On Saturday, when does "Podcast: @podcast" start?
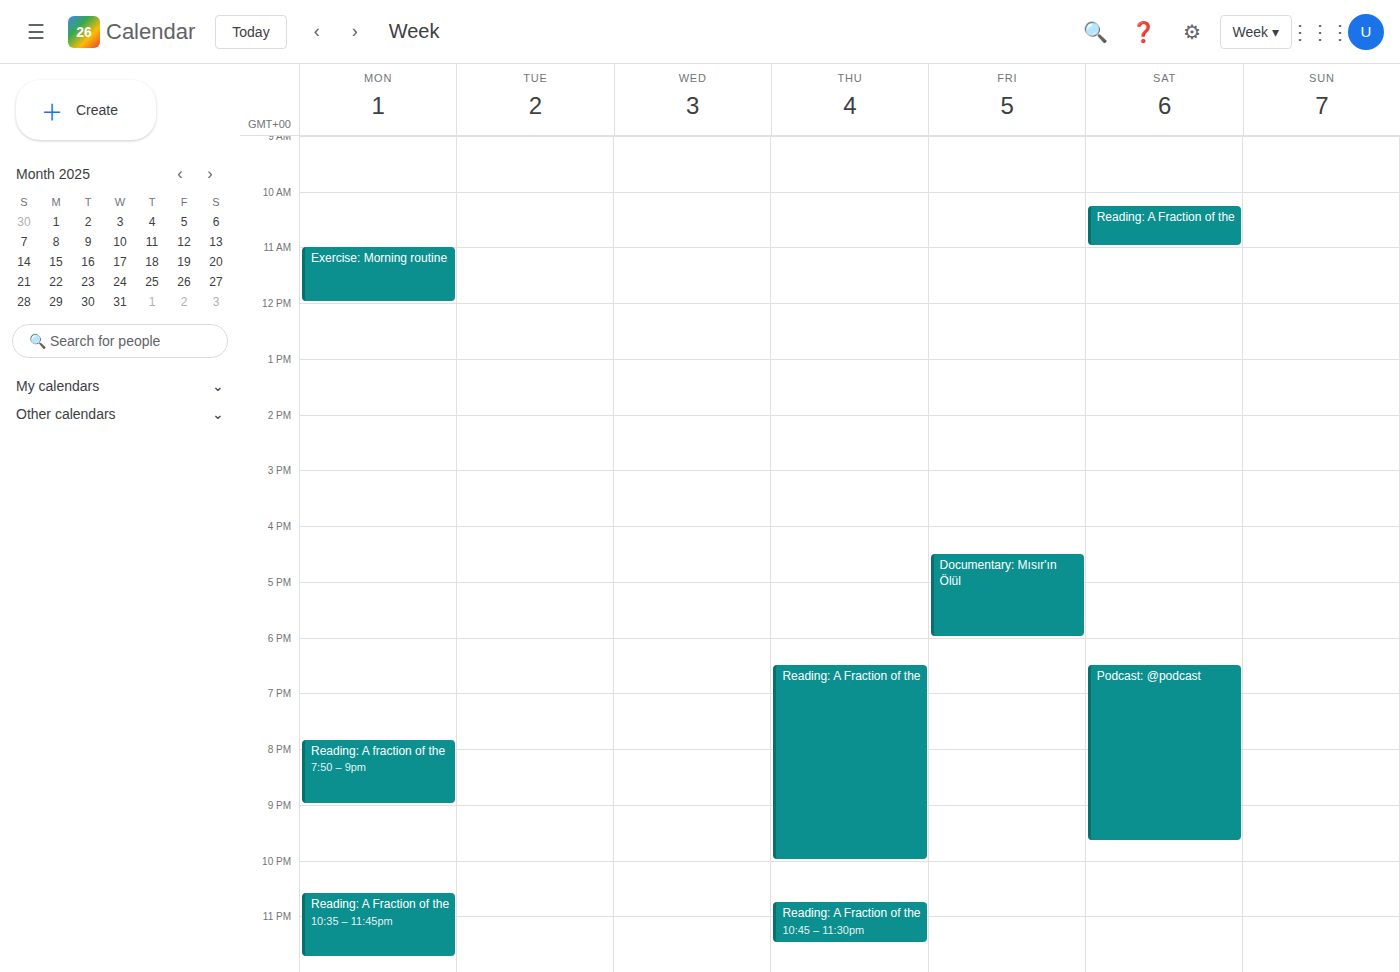
6:30 PM